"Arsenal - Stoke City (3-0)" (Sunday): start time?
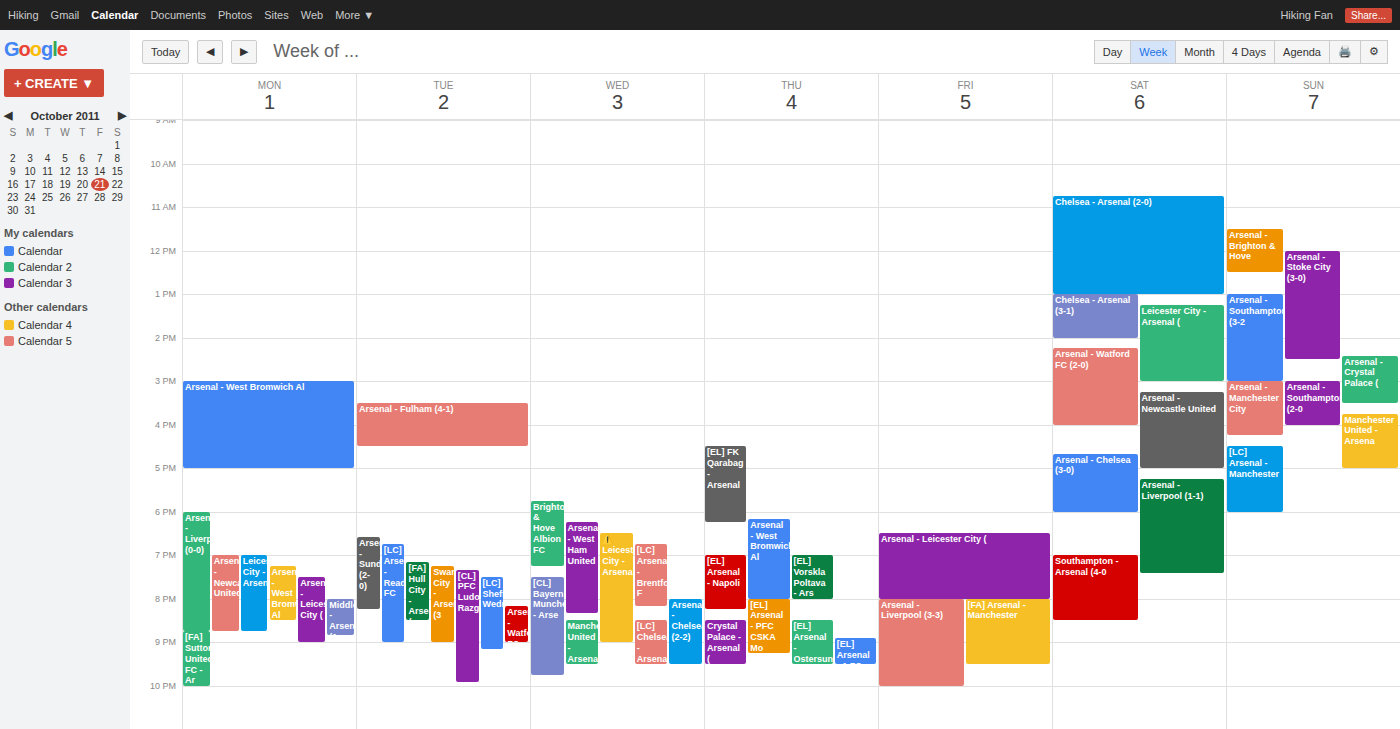
12:00 PM